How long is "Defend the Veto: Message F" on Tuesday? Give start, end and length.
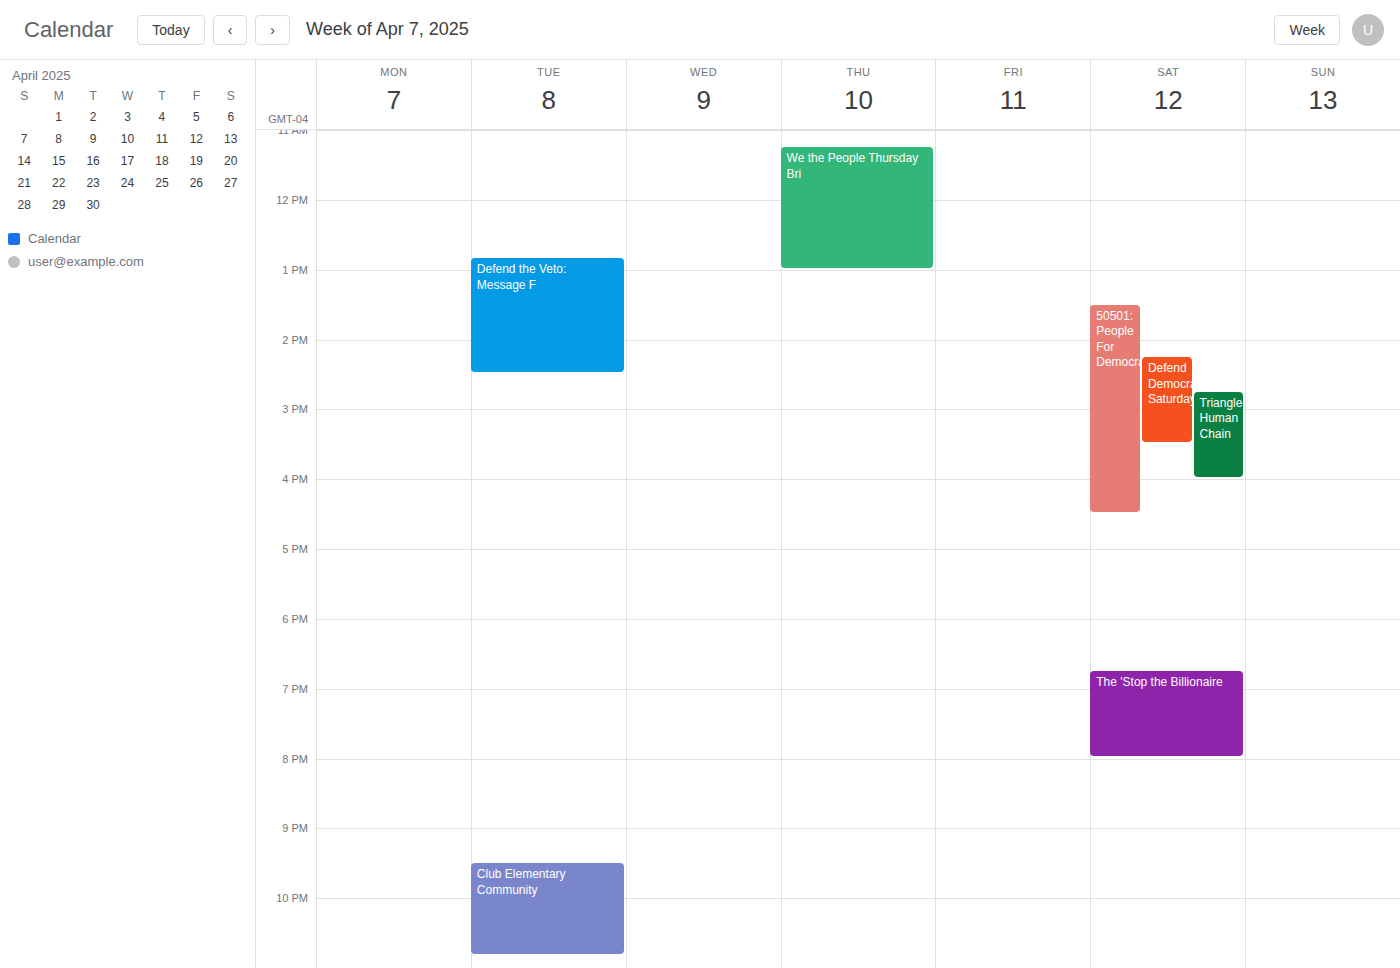
12:50 PM to 2:30 PM, 1 hour 40 minutes